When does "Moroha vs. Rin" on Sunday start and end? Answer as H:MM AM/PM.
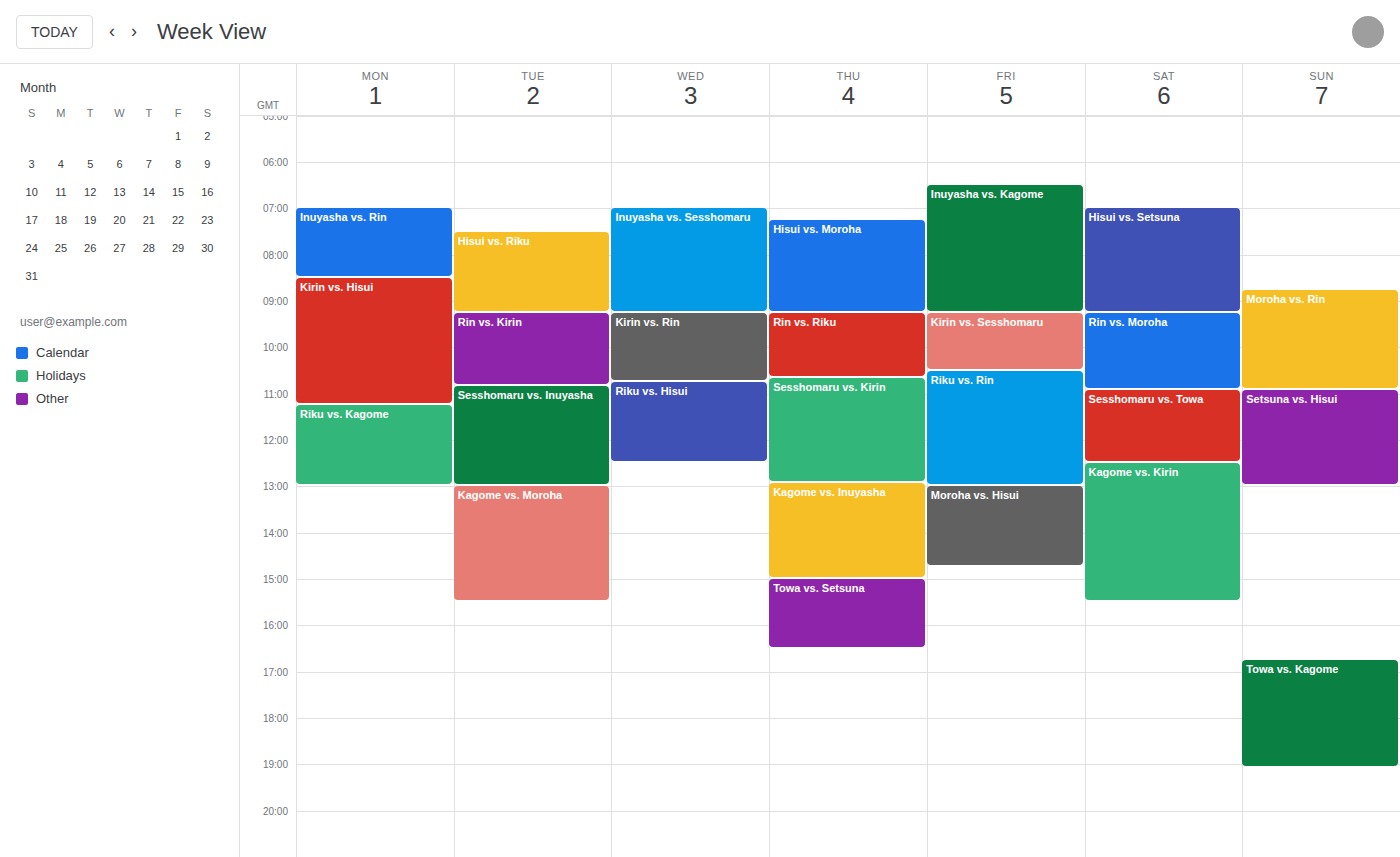
8:45 AM to 10:55 AM